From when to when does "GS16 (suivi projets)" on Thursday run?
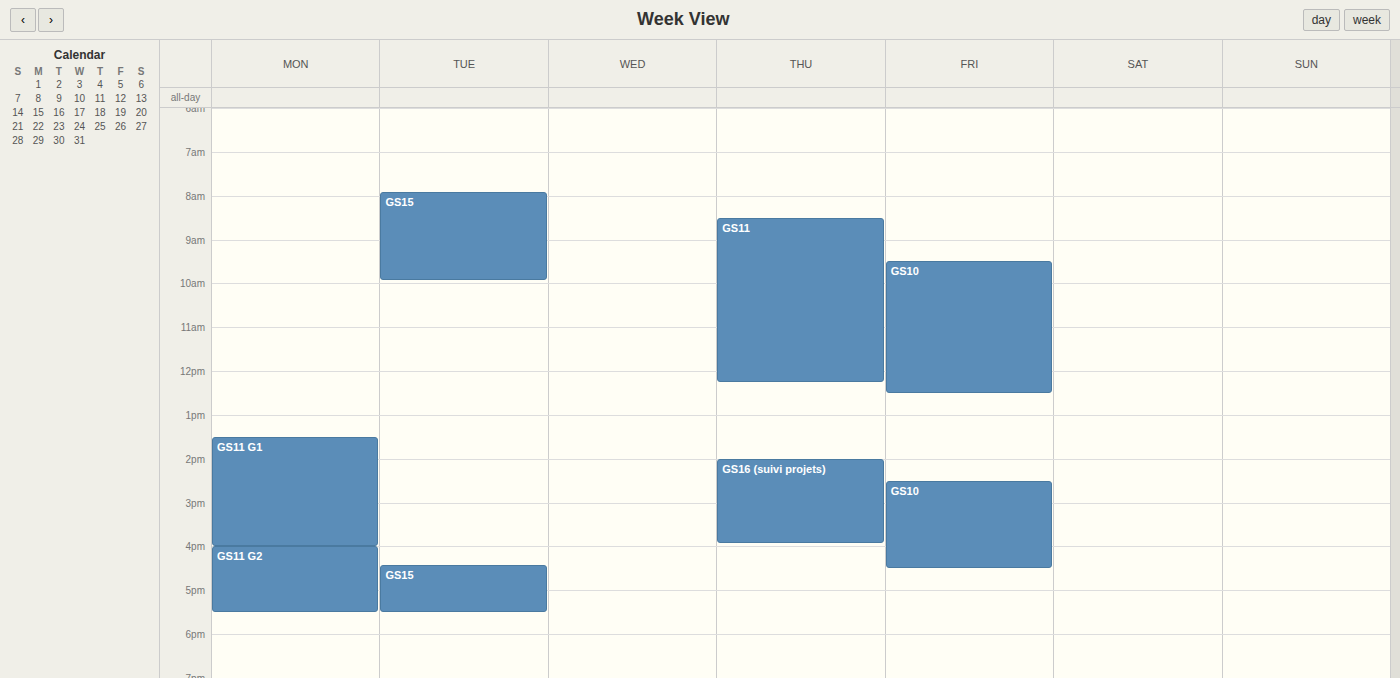
2:00 PM to 3:55 PM